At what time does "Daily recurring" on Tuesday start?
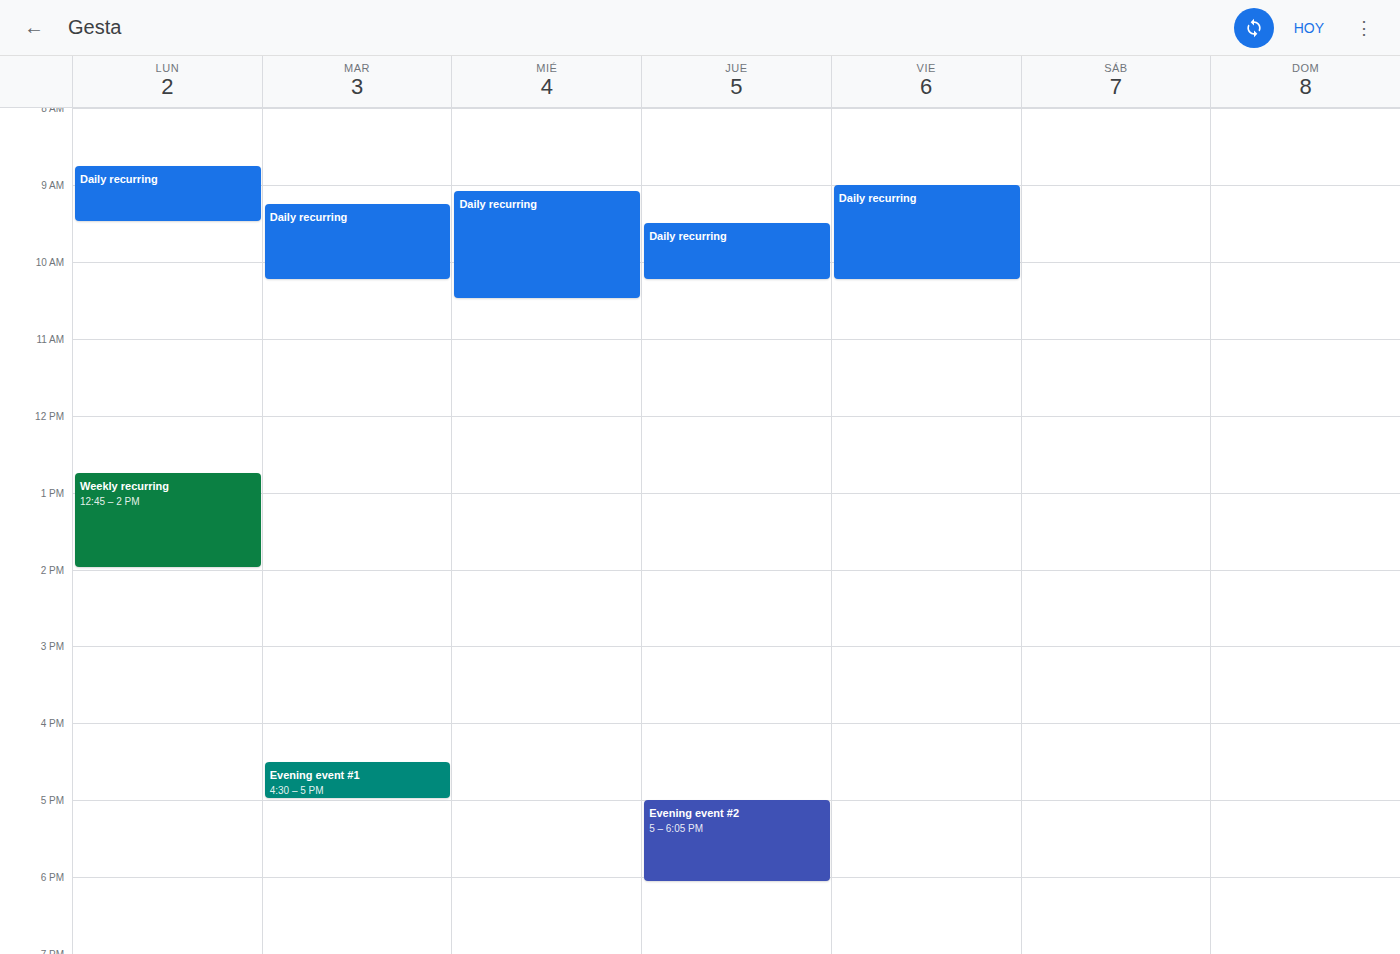
9:15 AM